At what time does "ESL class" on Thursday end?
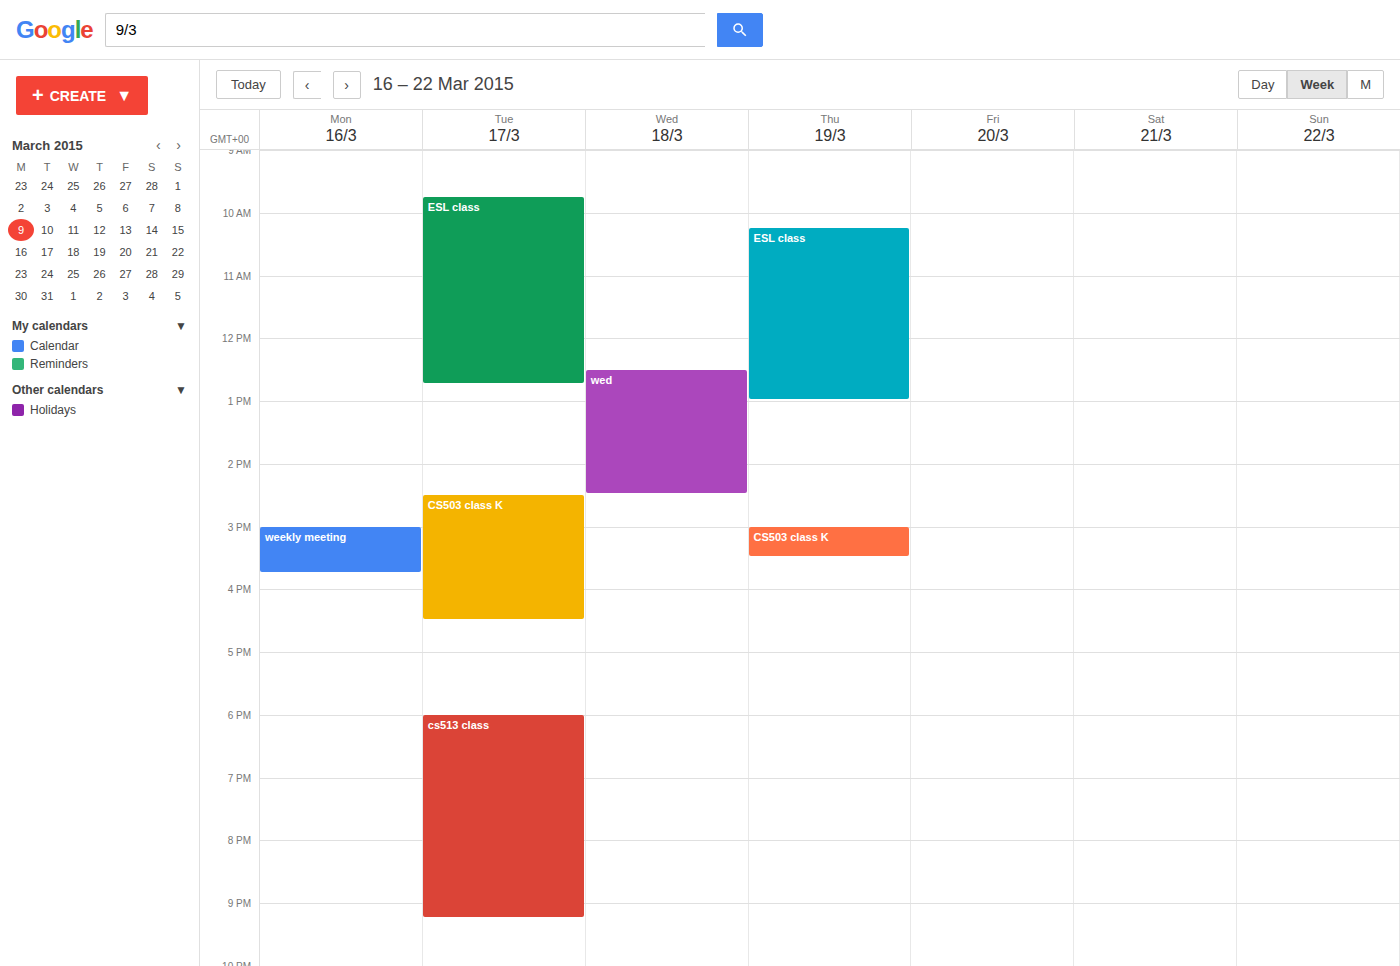
1:00 PM